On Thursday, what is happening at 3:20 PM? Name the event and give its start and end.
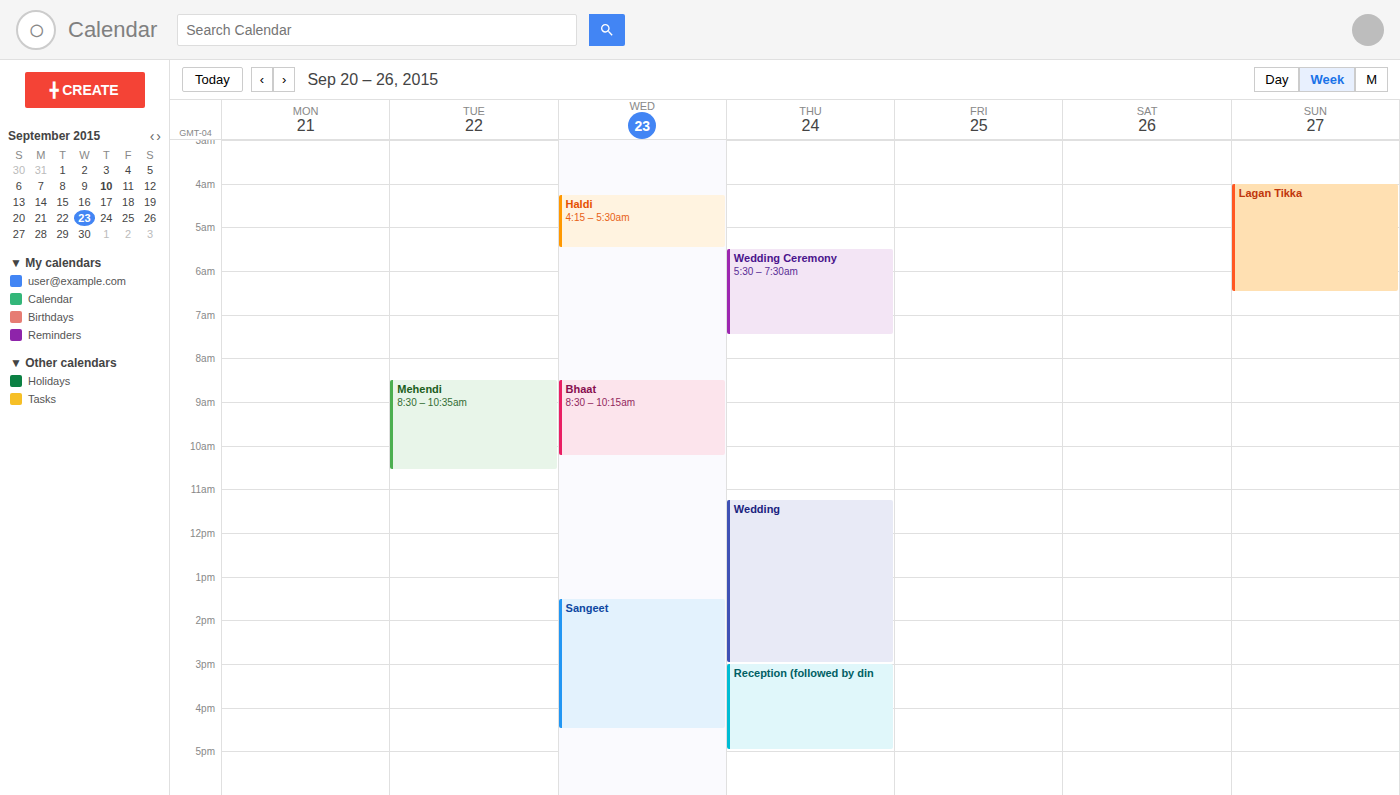
"Reception (followed by din", 3:00 PM to 5:00 PM